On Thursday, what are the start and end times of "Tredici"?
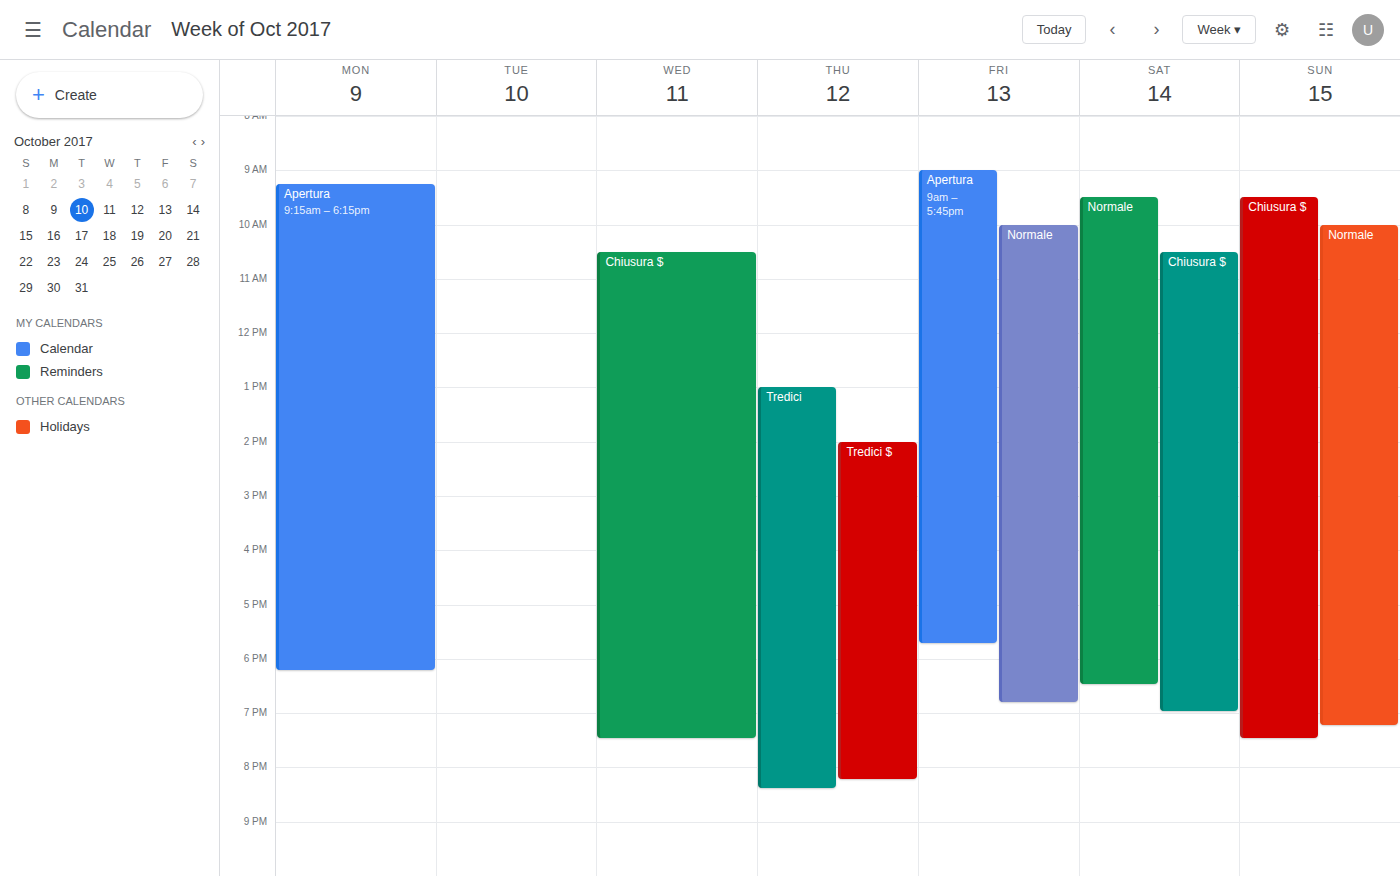
1:00 PM to 8:25 PM